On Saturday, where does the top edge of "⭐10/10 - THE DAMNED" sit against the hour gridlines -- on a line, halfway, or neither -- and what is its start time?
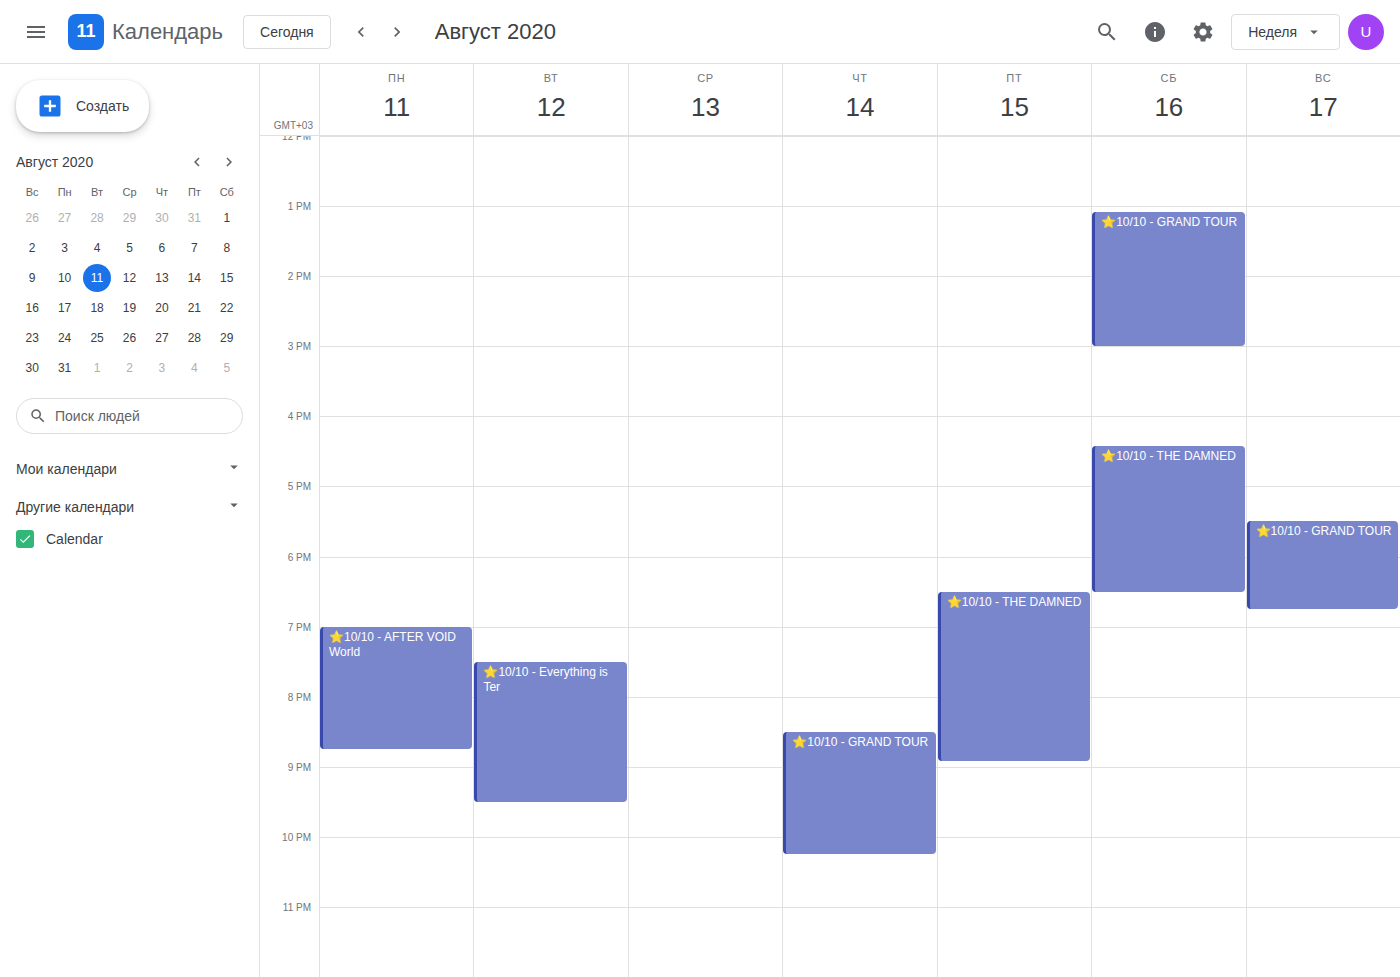
4:25 PM -- neither: 25 minutes below the 4 PM line and 35 minutes above the 5 PM line.